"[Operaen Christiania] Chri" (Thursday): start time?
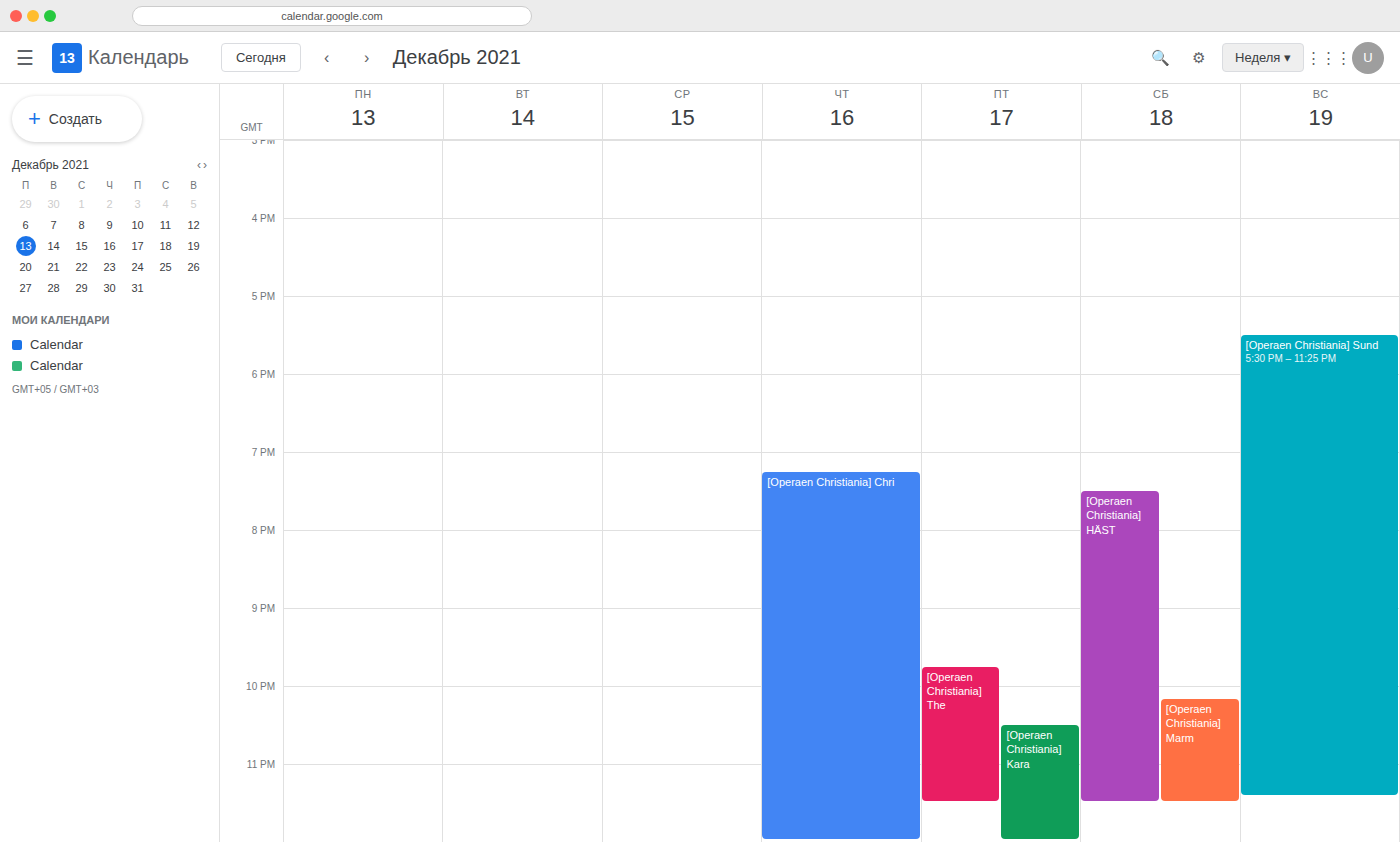
7:15 PM